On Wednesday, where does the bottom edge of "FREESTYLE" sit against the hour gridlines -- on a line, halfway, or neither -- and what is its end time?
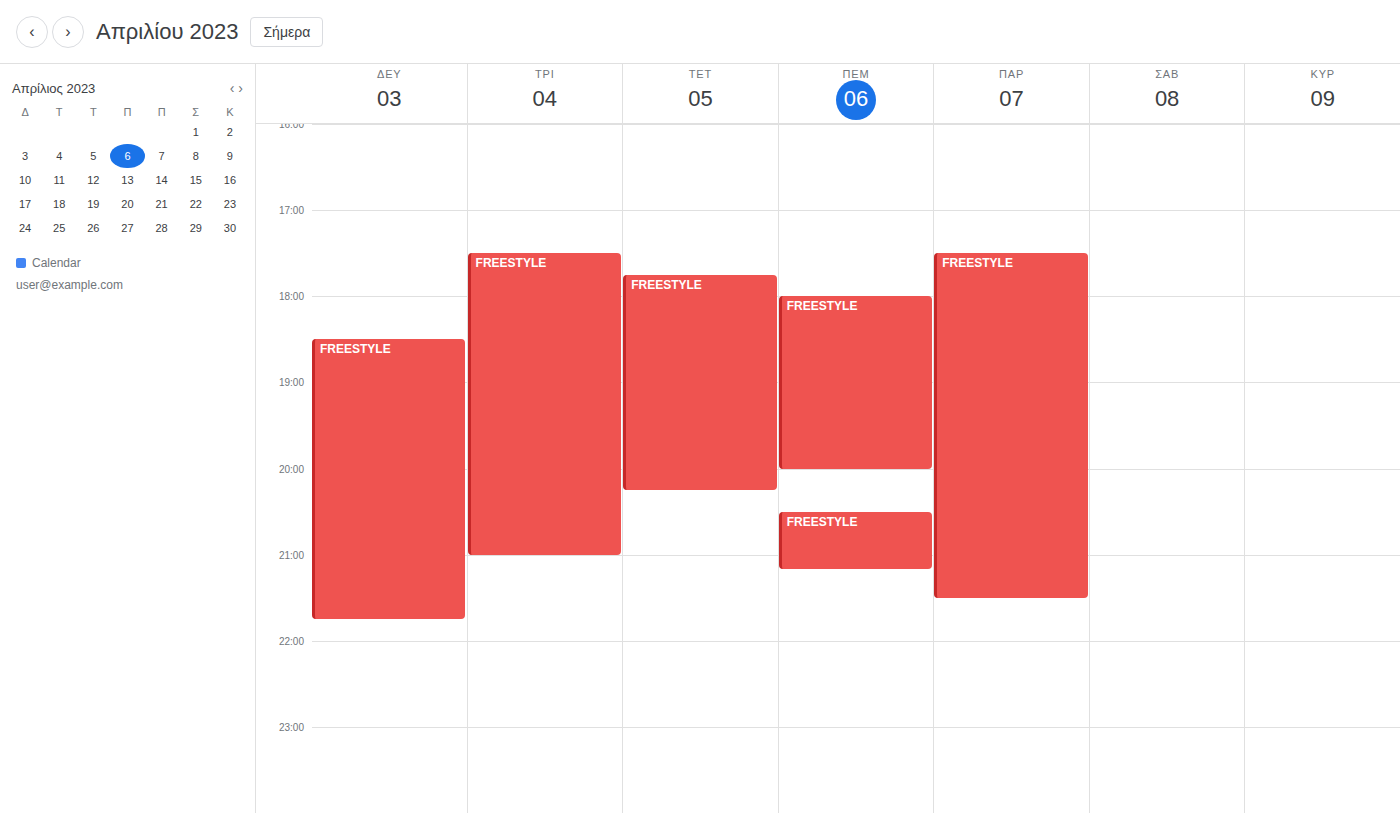
8:15 PM -- neither: a quarter of the way from the 8 PM line to the 9 PM line.